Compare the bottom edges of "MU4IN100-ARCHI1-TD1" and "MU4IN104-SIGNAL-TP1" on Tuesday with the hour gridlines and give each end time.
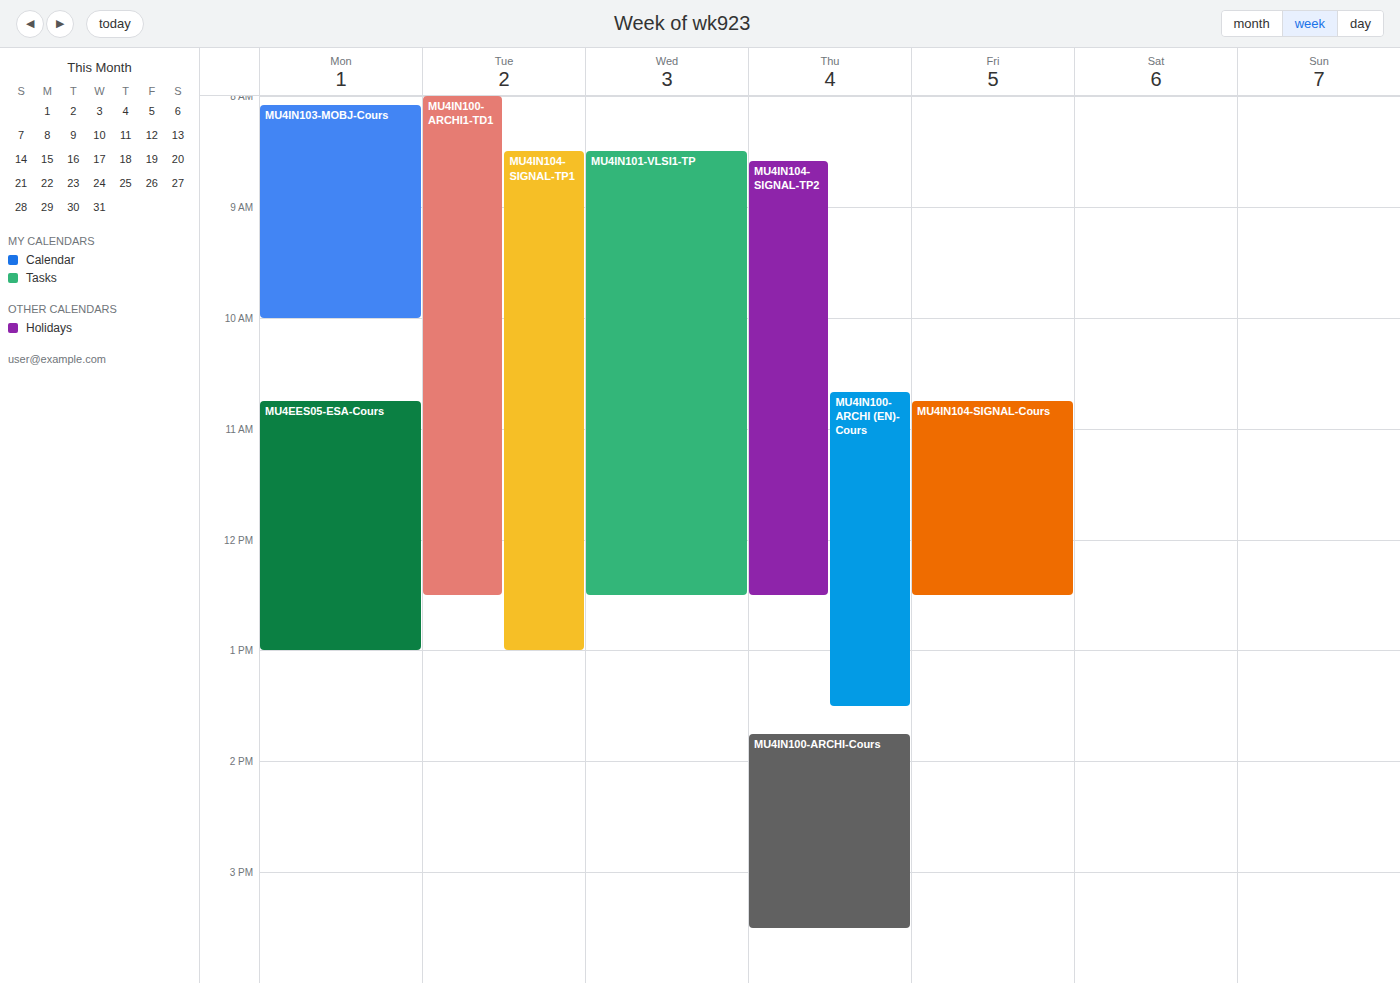
"MU4IN100-ARCHI1-TD1": 12:30 PM, halfway between the 12 PM and 1 PM lines. "MU4IN104-SIGNAL-TP1": 1:00 PM, exactly on the 1 PM line.